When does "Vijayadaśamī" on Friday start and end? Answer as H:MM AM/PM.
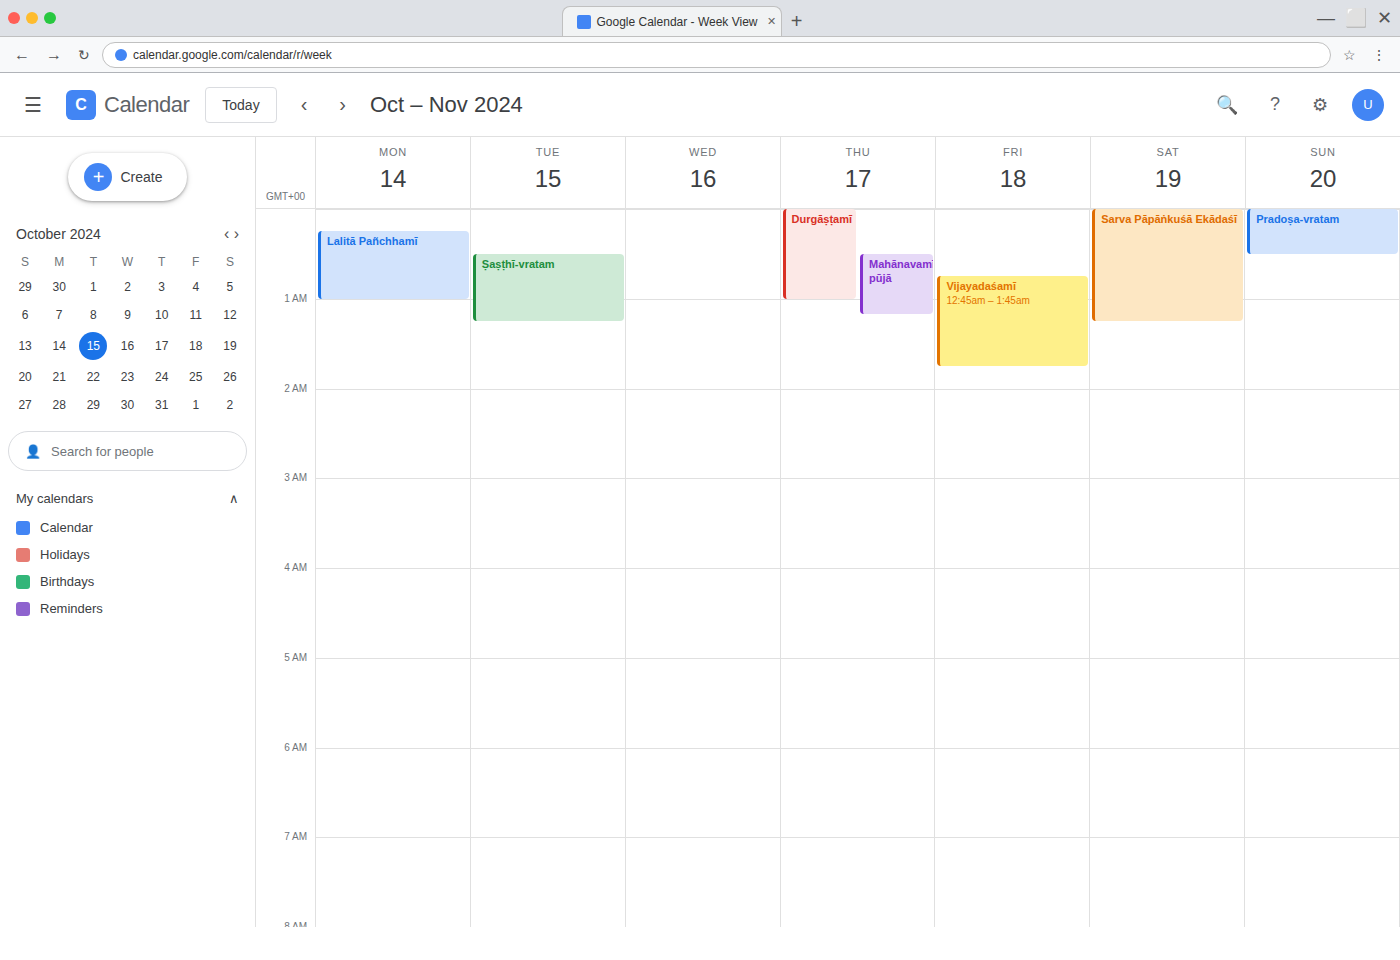
12:45 AM to 1:45 AM